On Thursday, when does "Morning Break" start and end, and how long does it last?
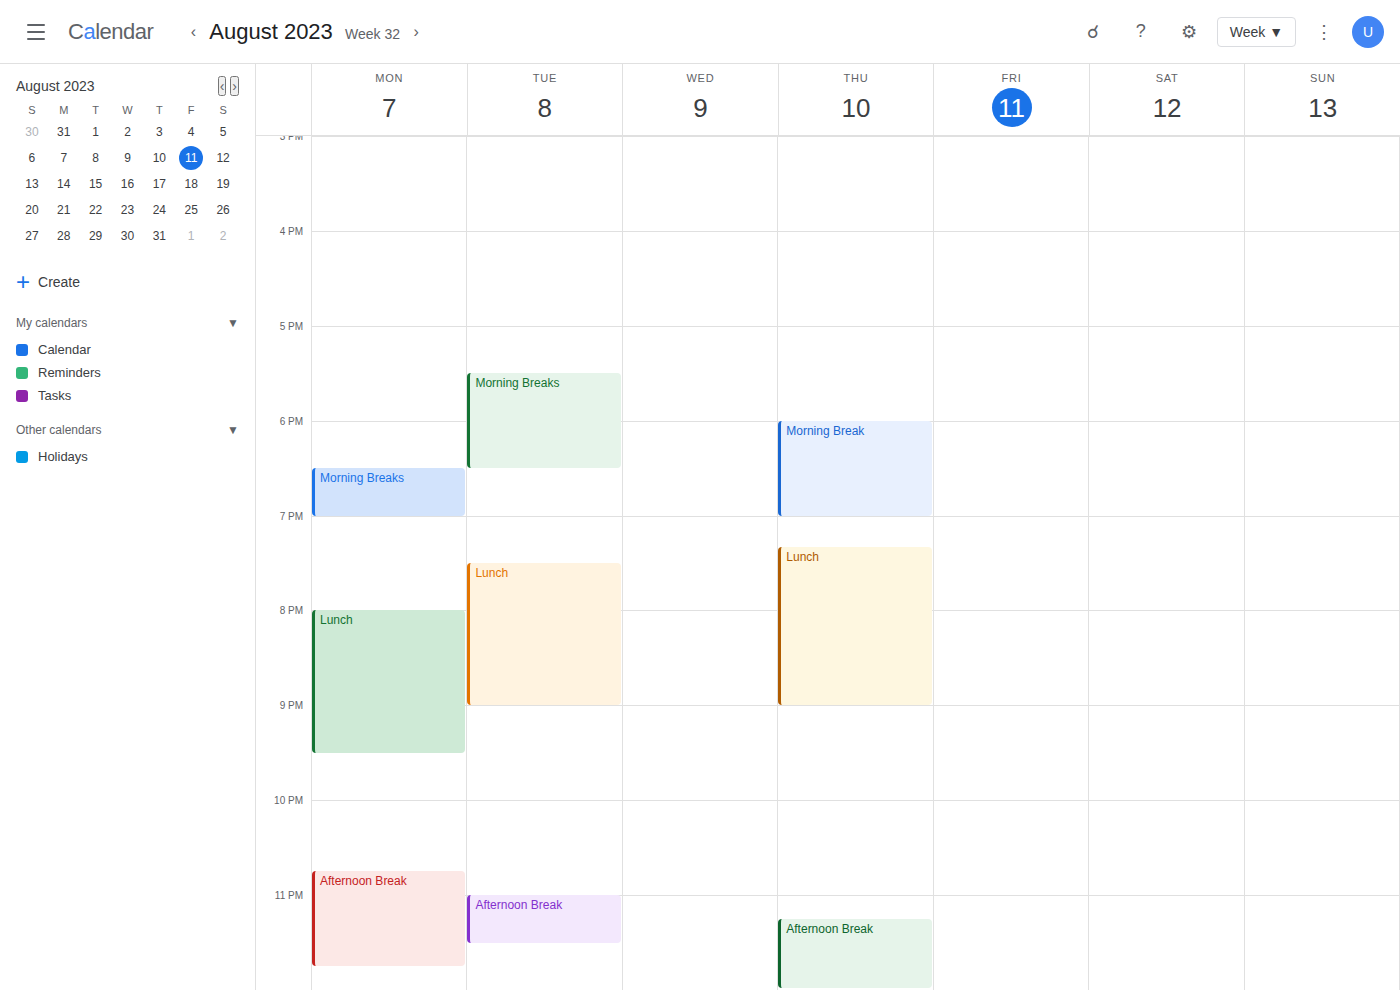
18:00 to 19:00, 1 hour